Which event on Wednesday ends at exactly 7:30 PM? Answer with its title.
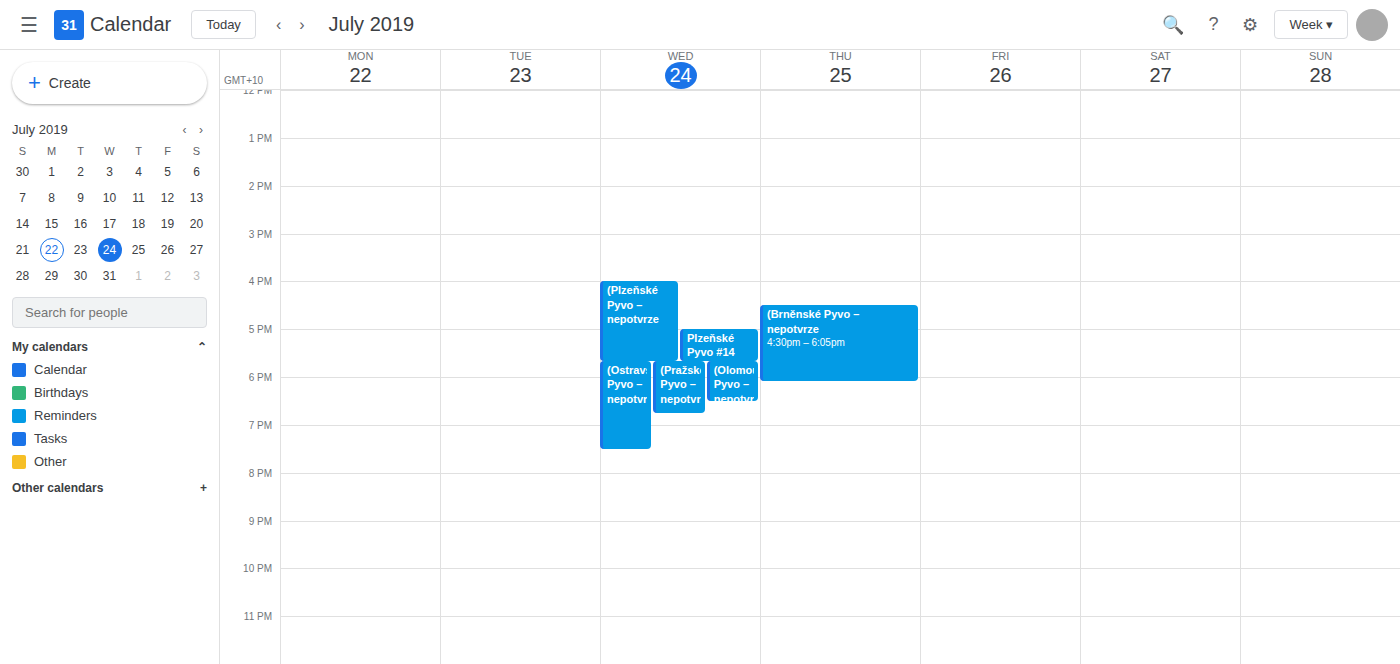
"(Ostravské Pyvo – nepotvrz"